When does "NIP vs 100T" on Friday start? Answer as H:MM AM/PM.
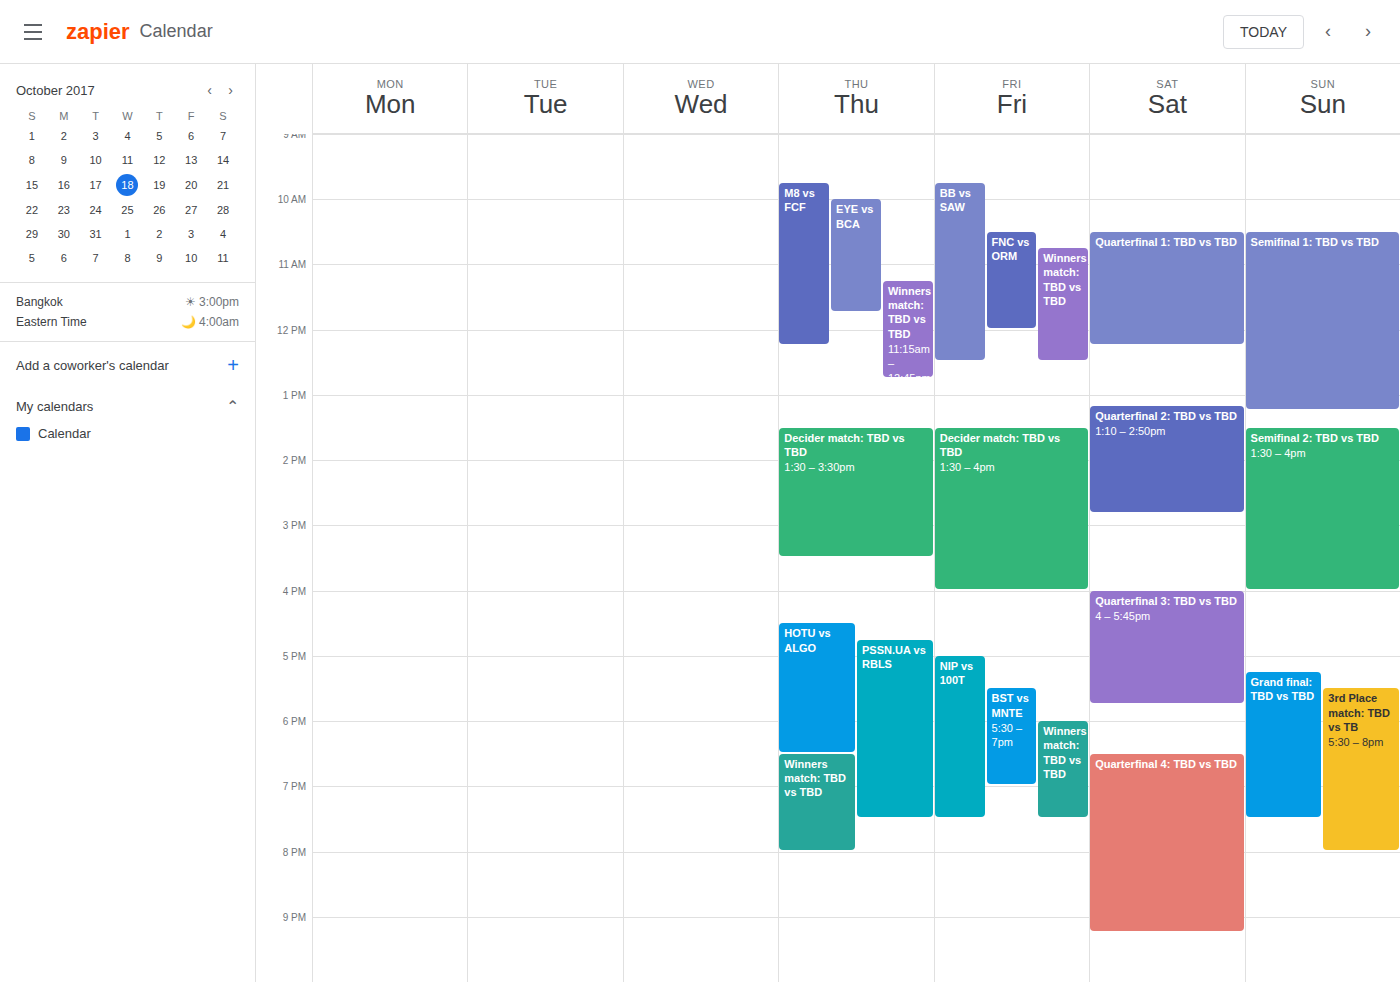
5:00 PM